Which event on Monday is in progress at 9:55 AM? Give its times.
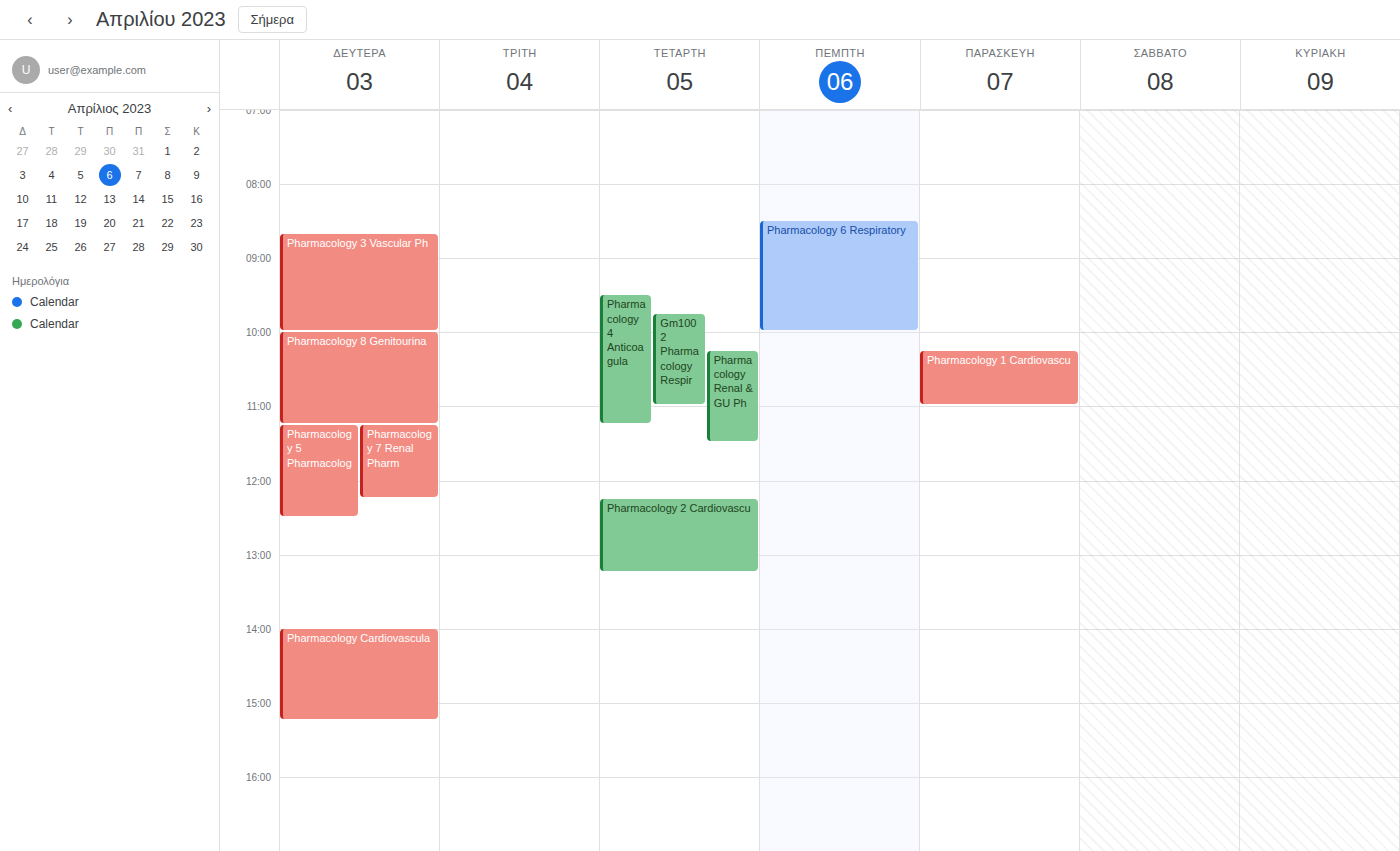
"Pharmacology 3 Vascular Ph", 8:40 AM to 10:00 AM